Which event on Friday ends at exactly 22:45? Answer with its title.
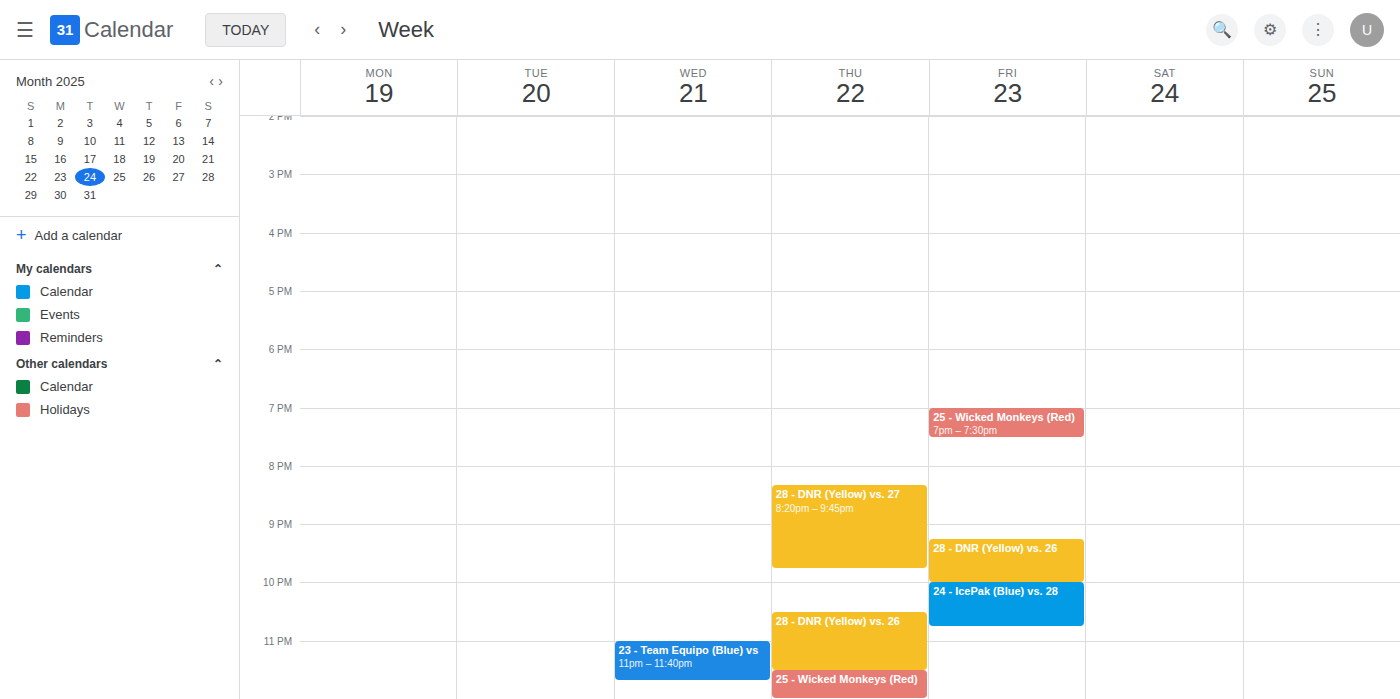
"24 - IcePak (Blue) vs. 28"